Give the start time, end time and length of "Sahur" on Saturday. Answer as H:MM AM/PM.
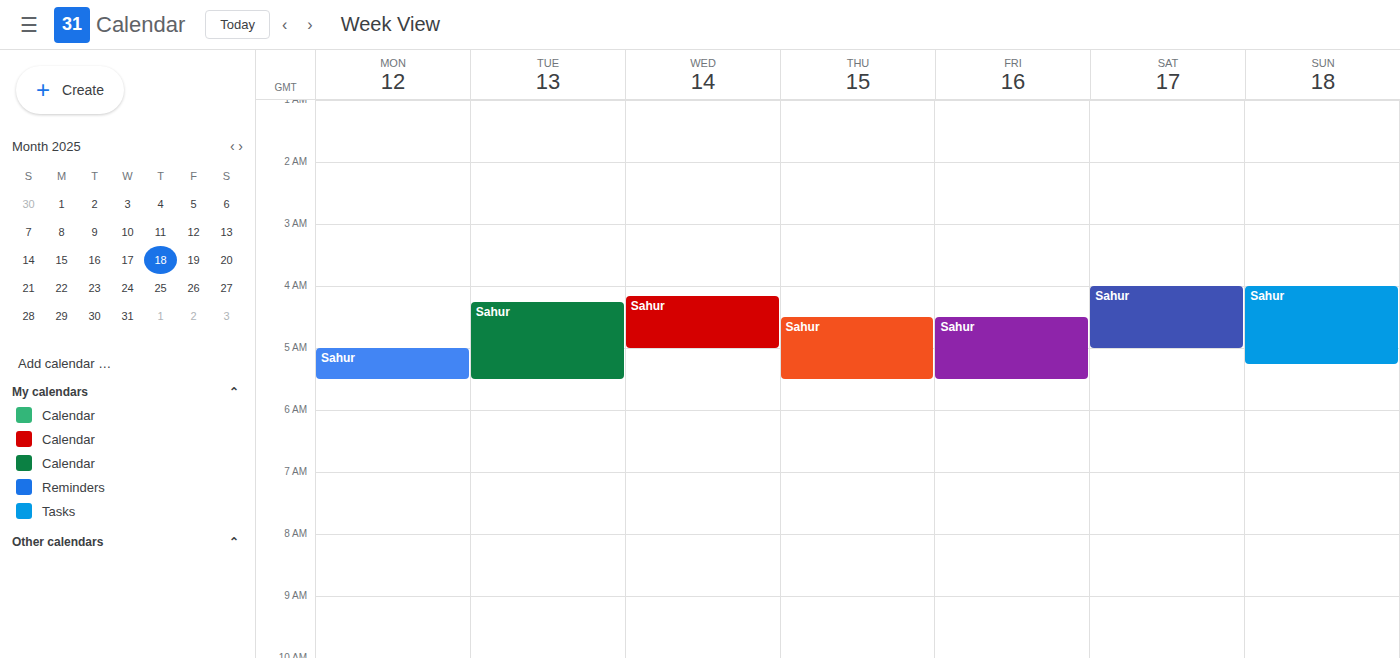
4:00 AM to 5:00 AM, 1 hour